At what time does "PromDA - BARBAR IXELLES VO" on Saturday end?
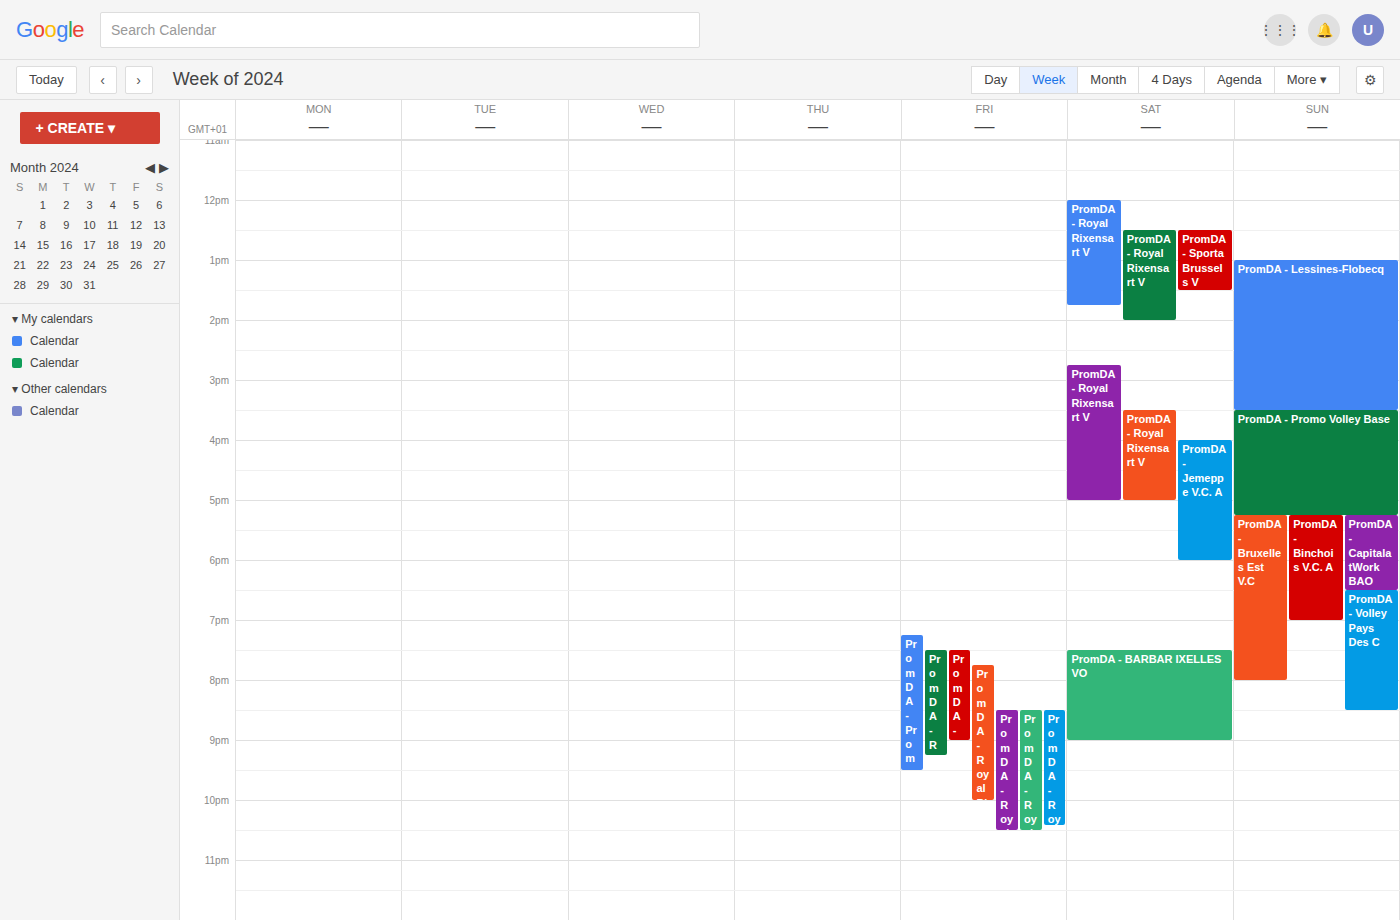
9:00 PM